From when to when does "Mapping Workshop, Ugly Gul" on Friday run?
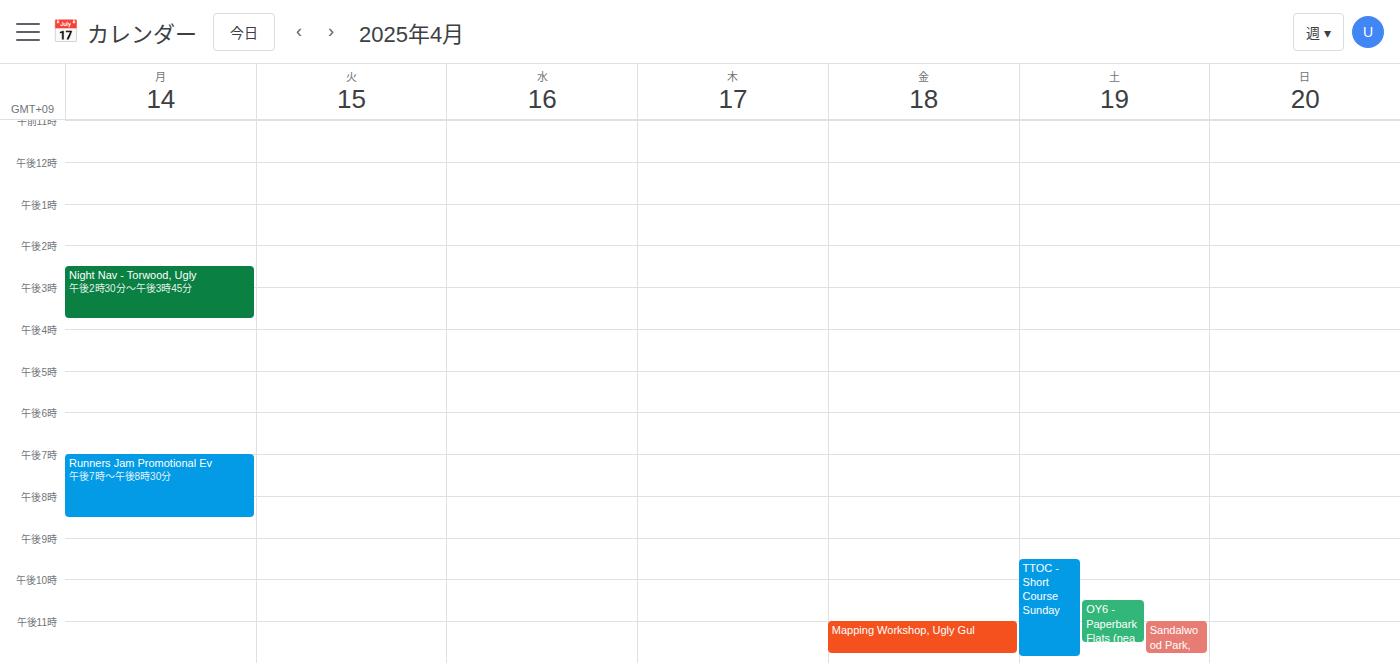
23:00 to 23:45